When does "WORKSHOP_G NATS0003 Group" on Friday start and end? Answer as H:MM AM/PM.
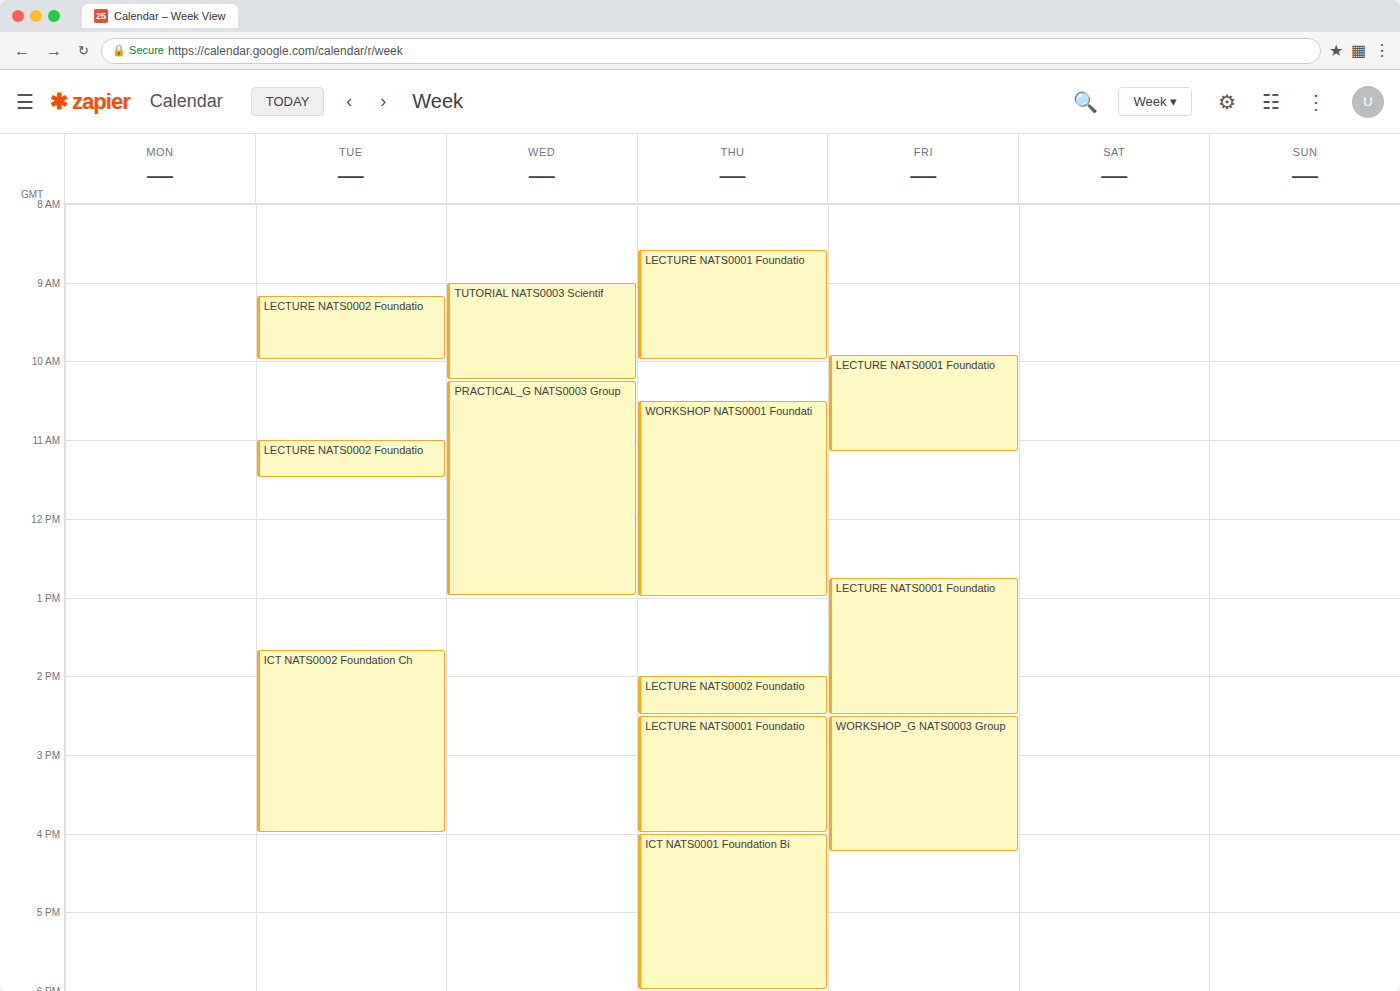
2:30 PM to 4:15 PM